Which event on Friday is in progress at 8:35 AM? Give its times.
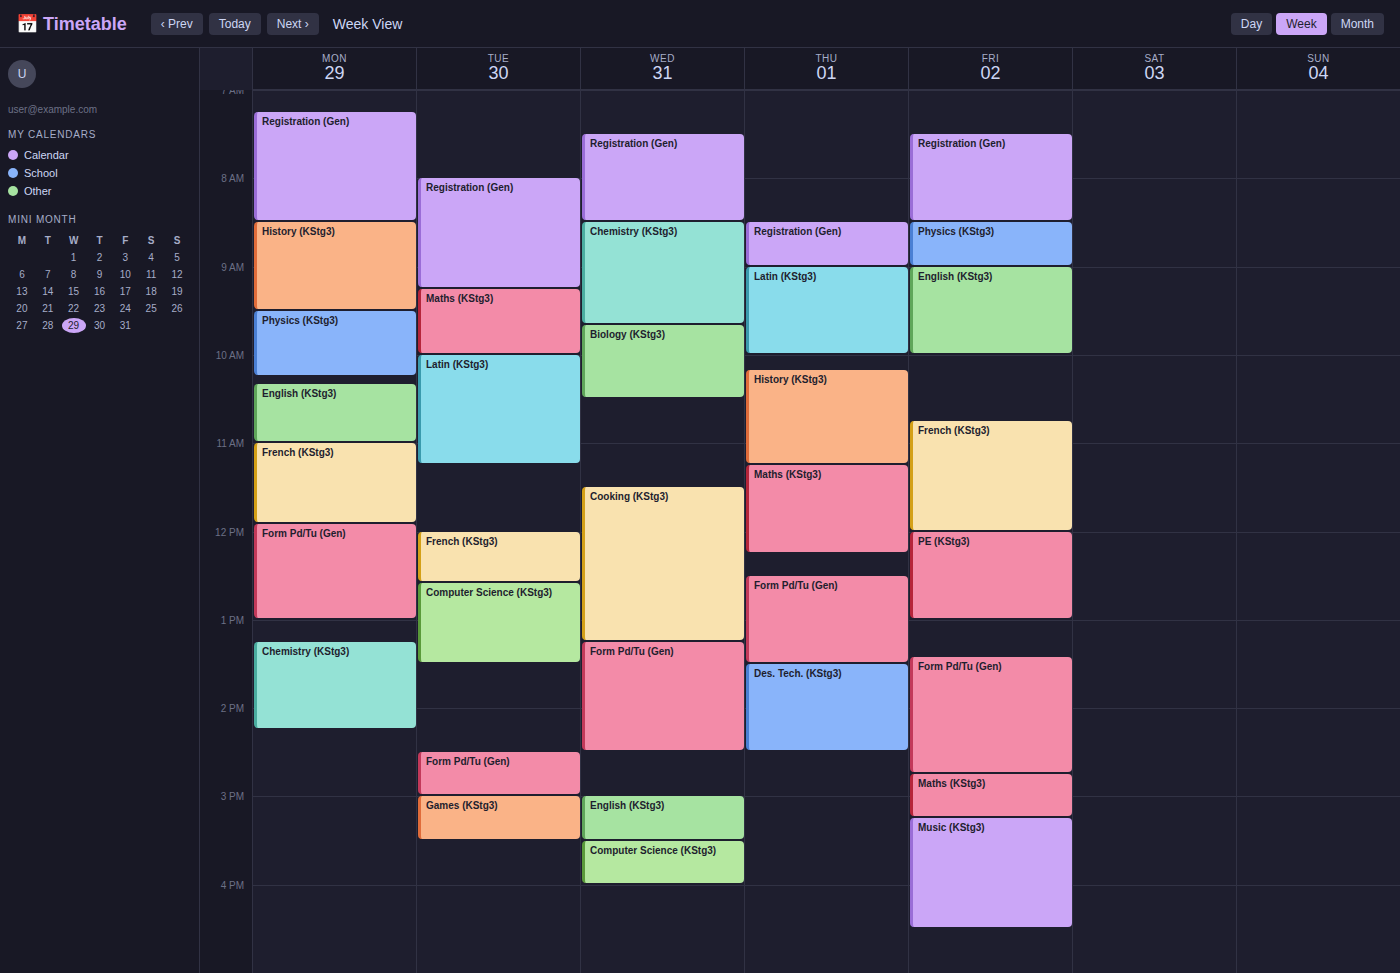
"Physics (KStg3)", 8:30 AM to 9:00 AM